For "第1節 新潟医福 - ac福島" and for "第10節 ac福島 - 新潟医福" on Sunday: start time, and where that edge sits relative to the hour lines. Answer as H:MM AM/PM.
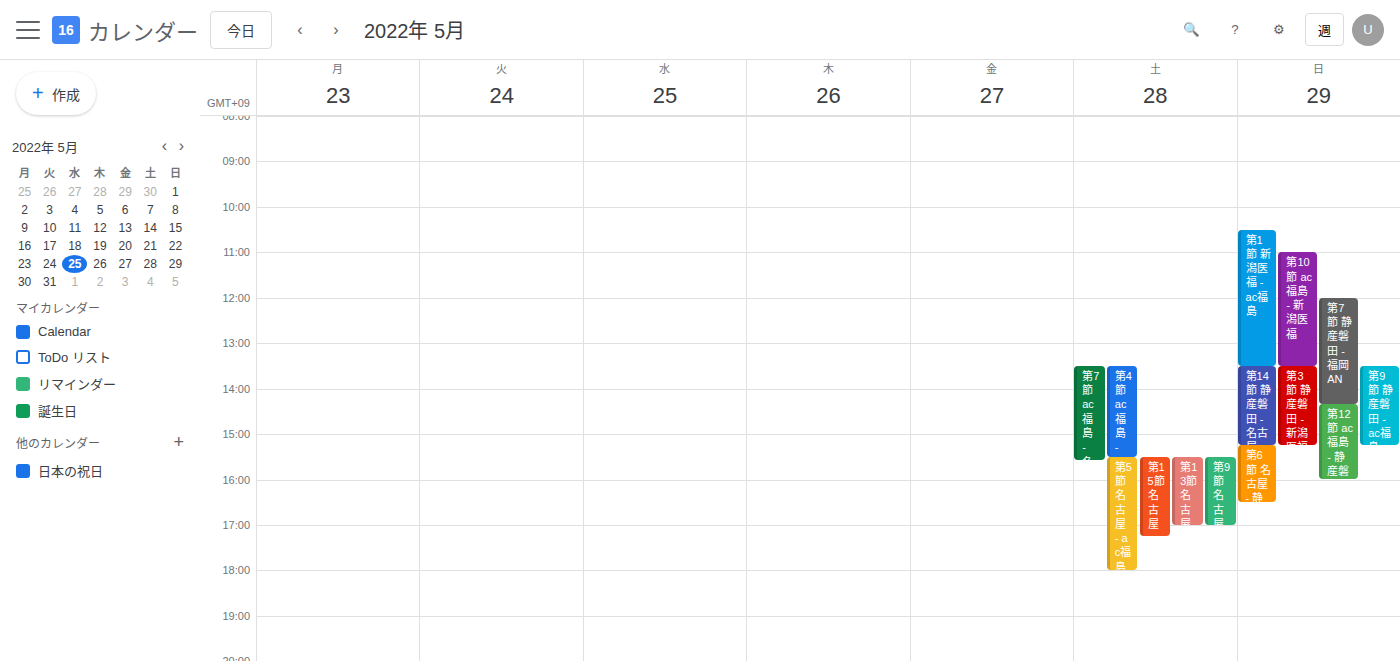
"第1節 新潟医福 - ac福島": 10:30 AM, halfway between the 10 AM and 11 AM lines. "第10節 ac福島 - 新潟医福": 11:00 AM, exactly on the 11 AM line.